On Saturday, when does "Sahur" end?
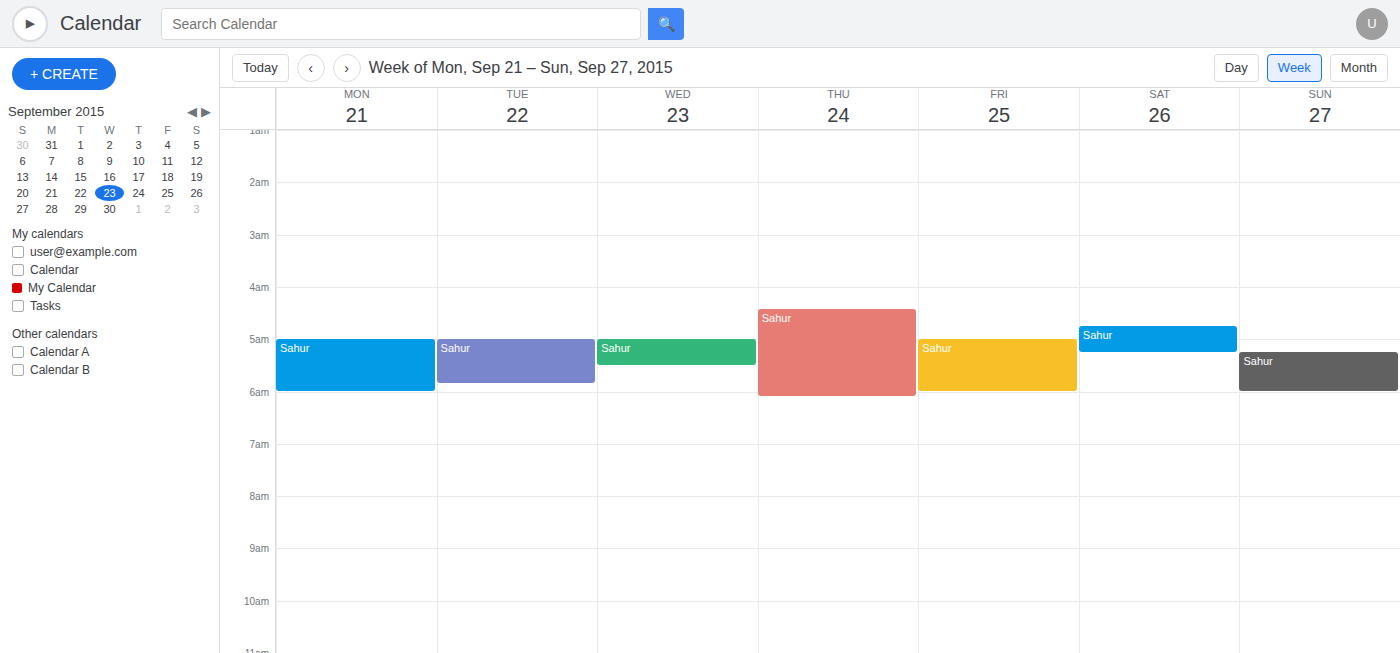
5:15 AM